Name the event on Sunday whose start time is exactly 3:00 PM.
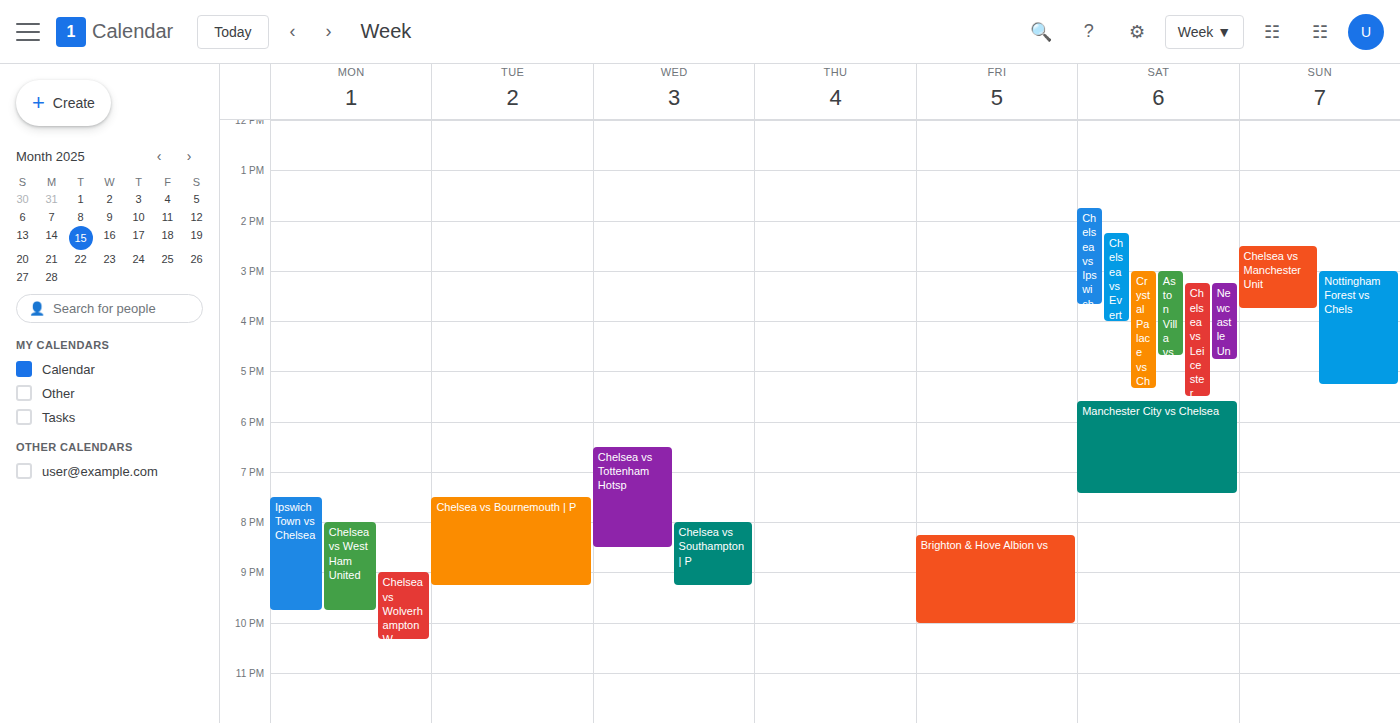
"Nottingham Forest vs Chels"